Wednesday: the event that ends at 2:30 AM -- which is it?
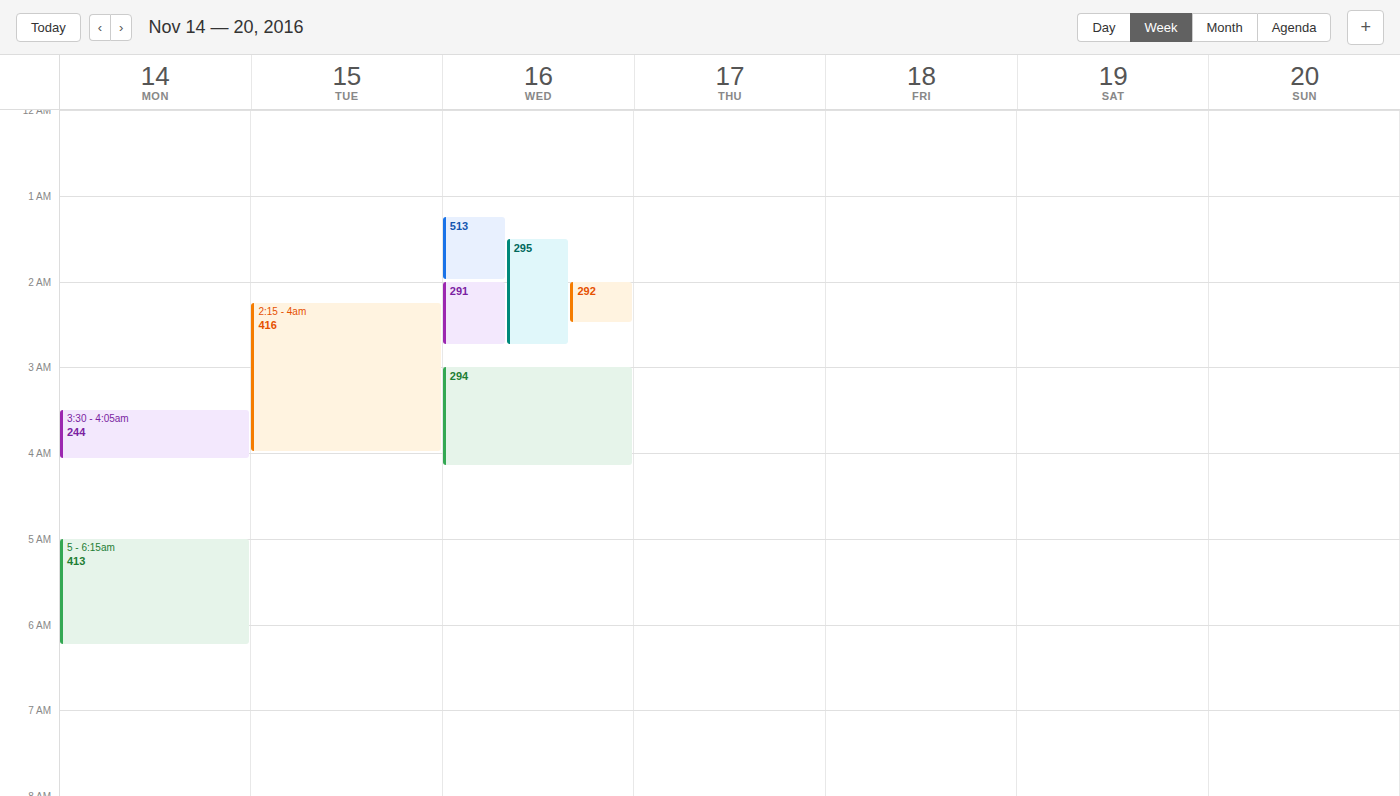
"292"